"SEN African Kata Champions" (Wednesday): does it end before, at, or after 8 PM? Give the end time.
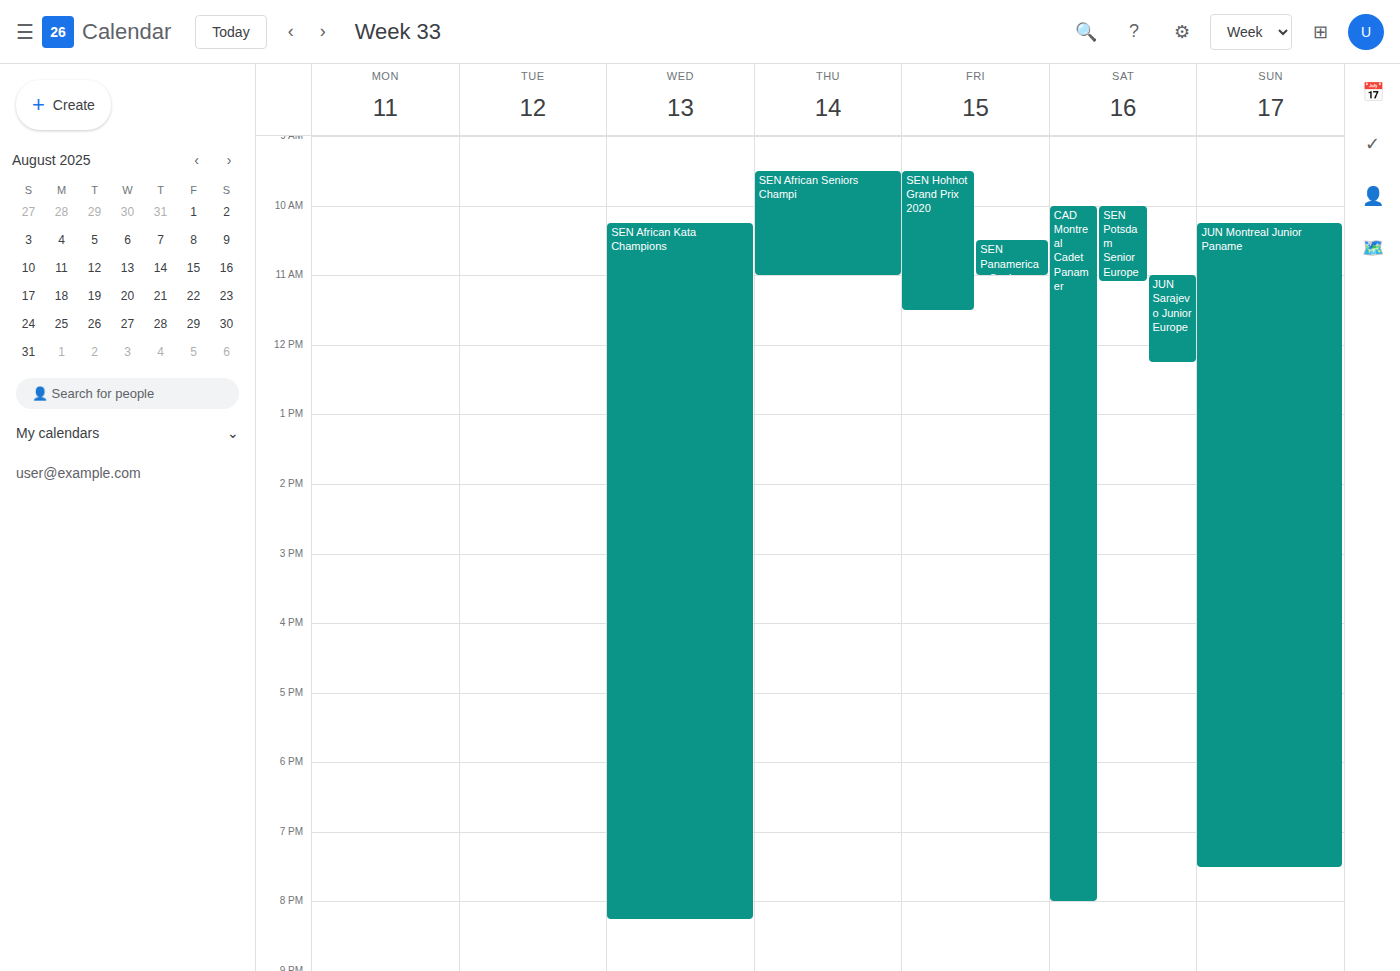
8:15 PM -- after 8 PM, 15 minutes below the 8 PM line.